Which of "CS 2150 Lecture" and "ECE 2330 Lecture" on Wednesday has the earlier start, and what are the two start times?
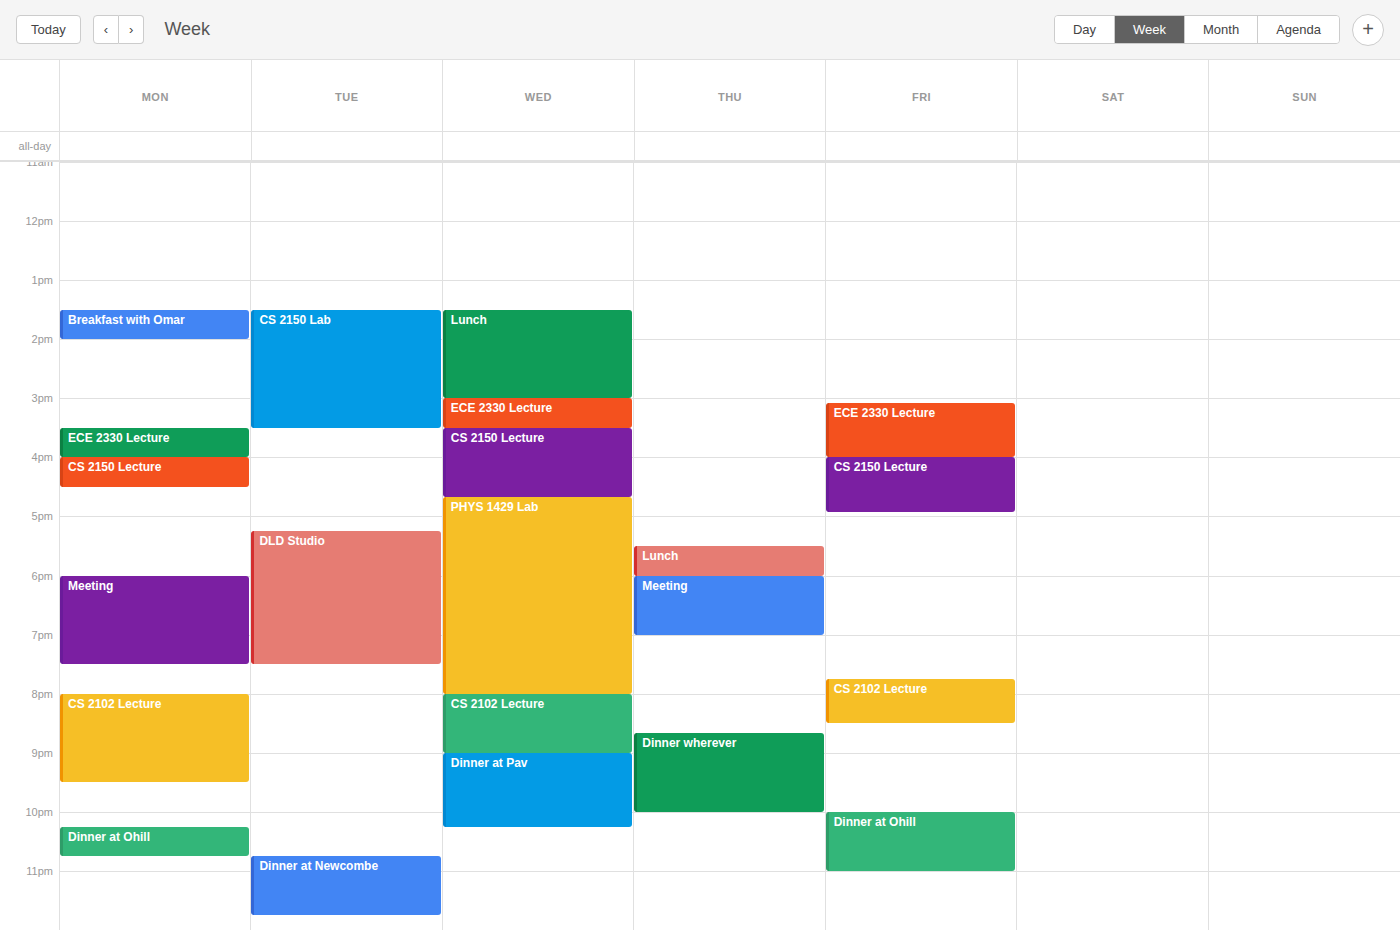
"ECE 2330 Lecture" 3:00 PM; "CS 2150 Lecture" 3:30 PM.